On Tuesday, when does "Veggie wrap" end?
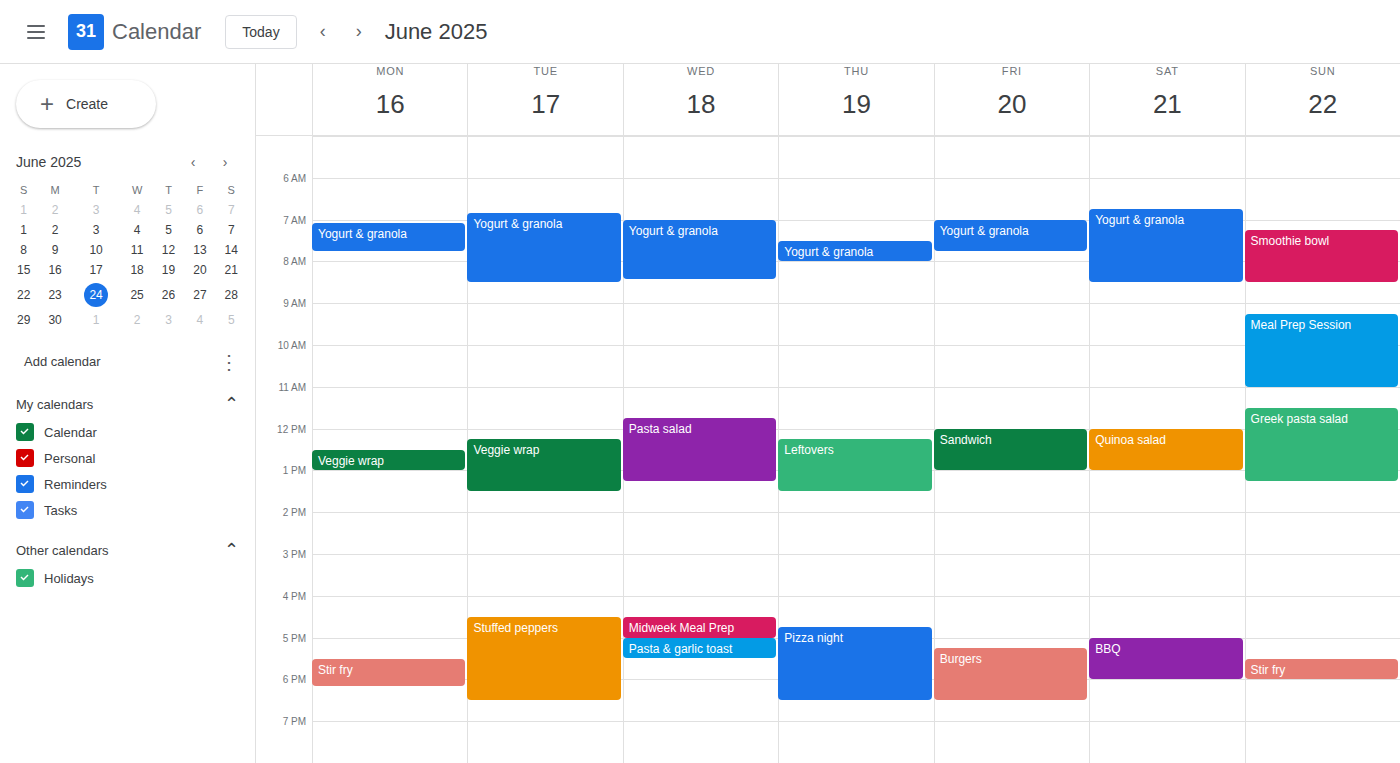
1:30 PM